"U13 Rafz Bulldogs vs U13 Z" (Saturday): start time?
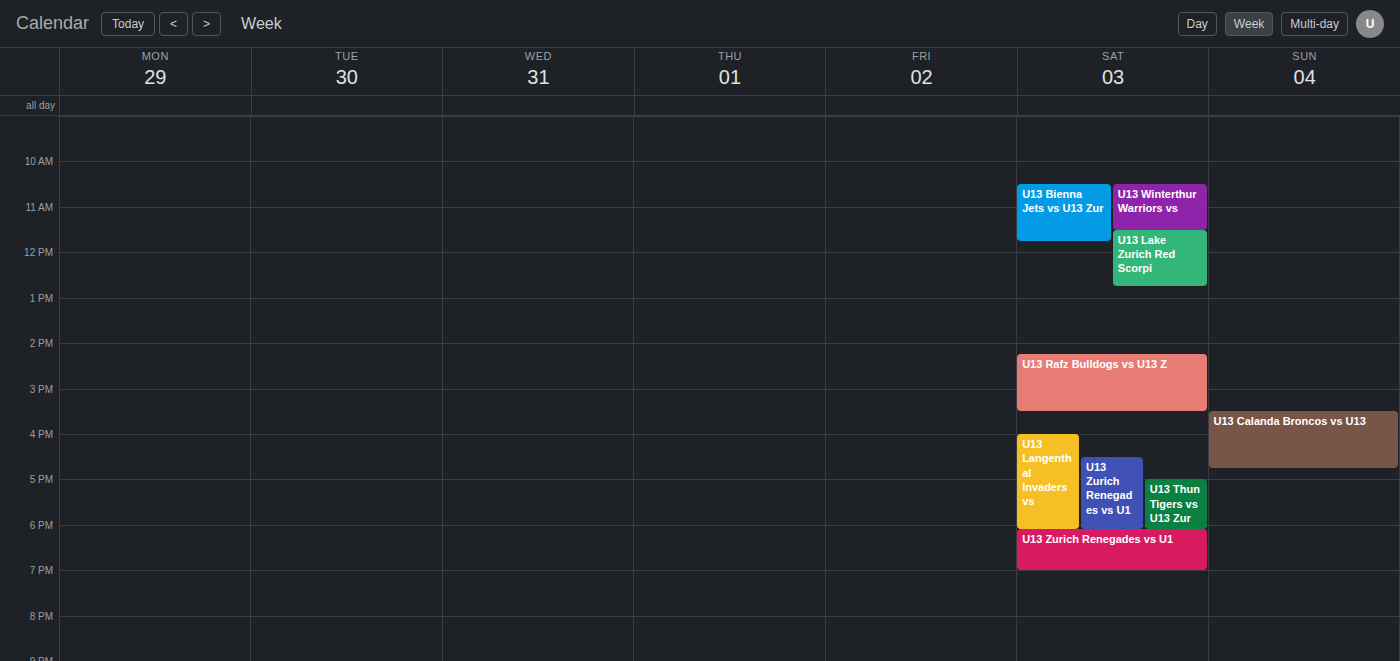
2:15 PM